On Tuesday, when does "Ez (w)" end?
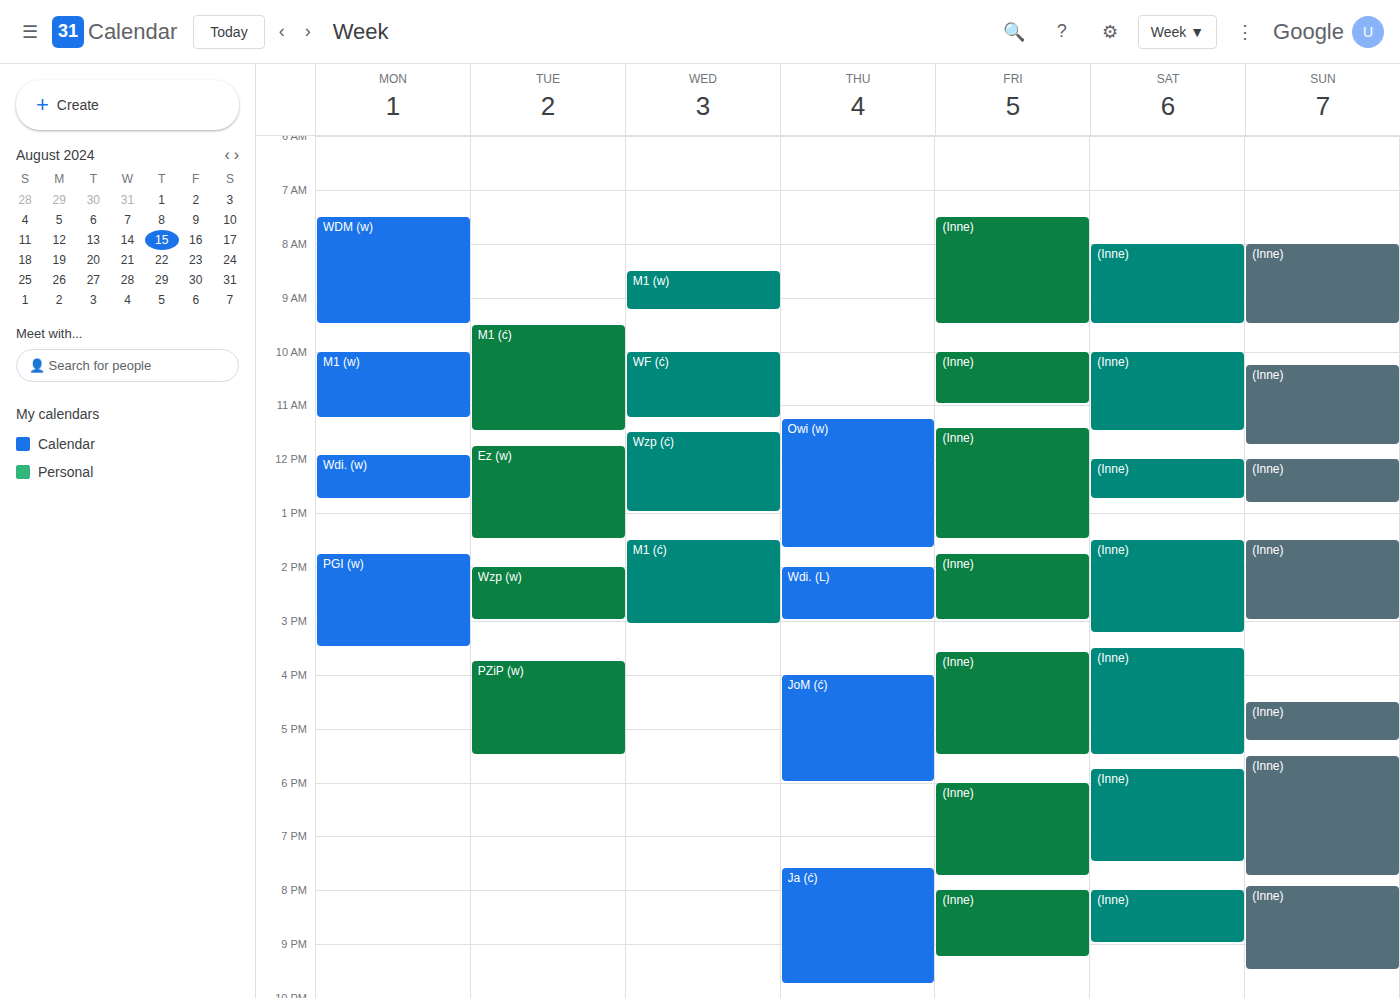
1:30 PM